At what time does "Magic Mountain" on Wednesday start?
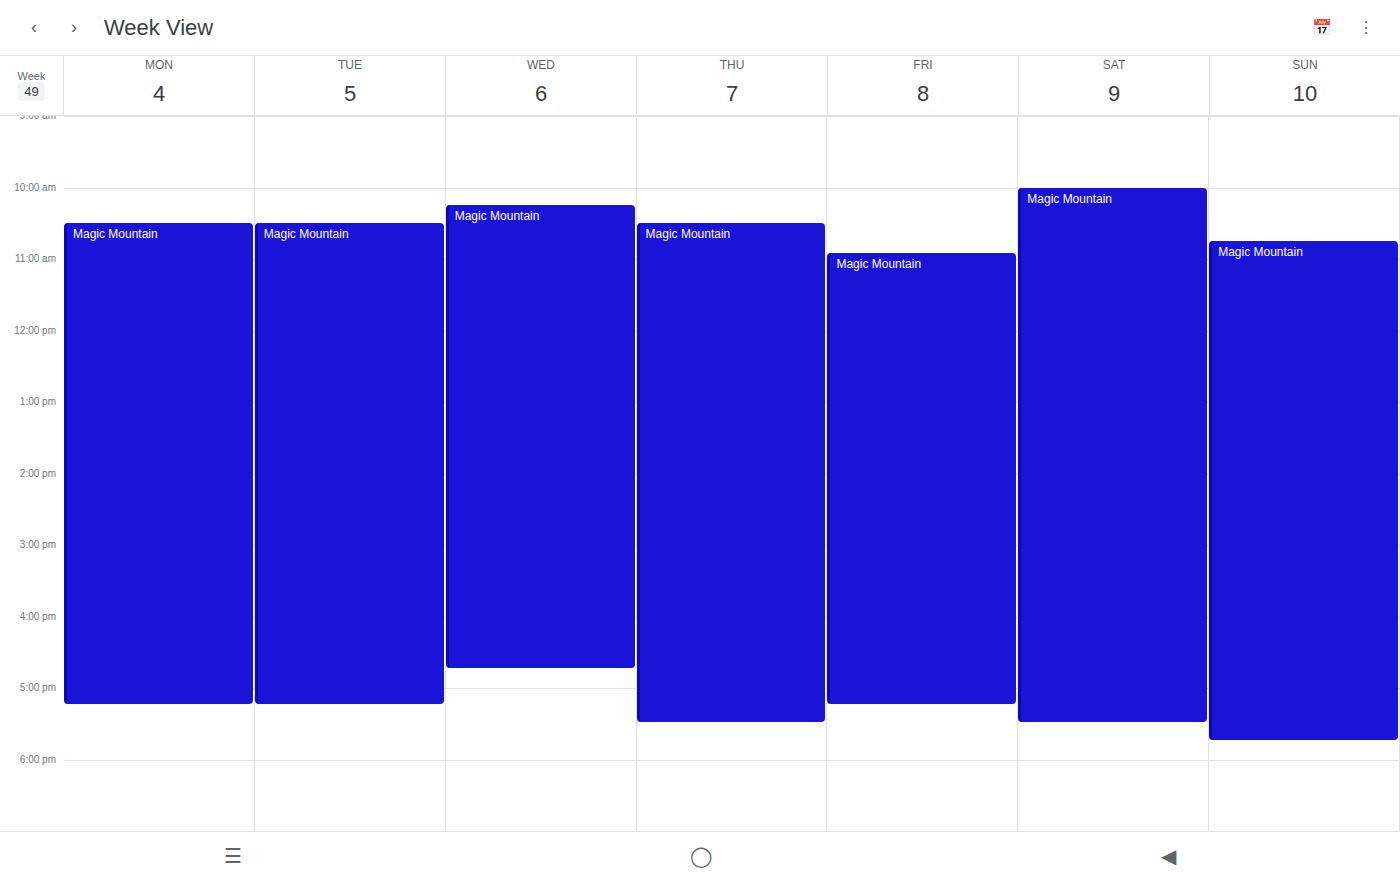
10:15 AM